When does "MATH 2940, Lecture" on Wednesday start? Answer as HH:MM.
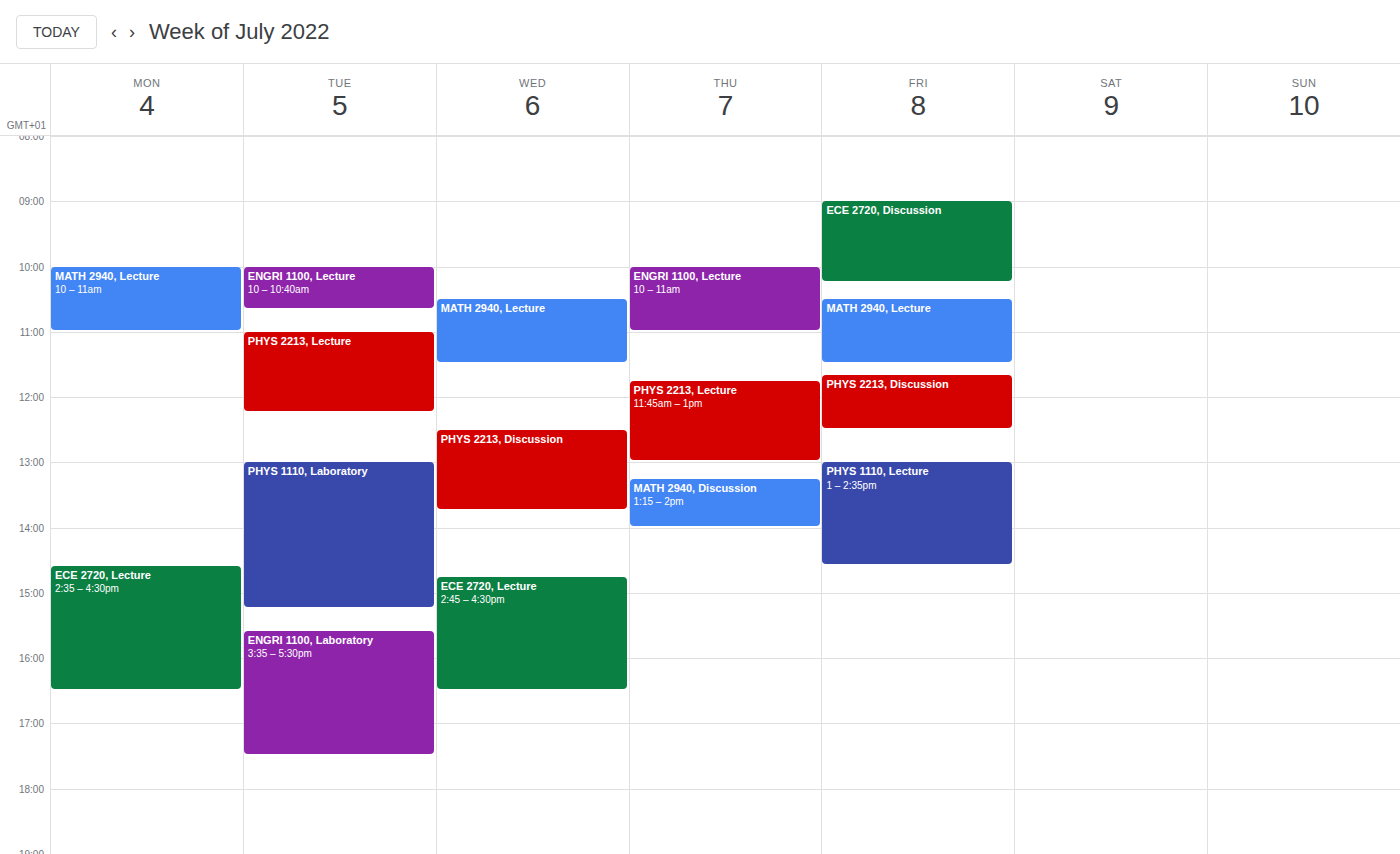
10:30